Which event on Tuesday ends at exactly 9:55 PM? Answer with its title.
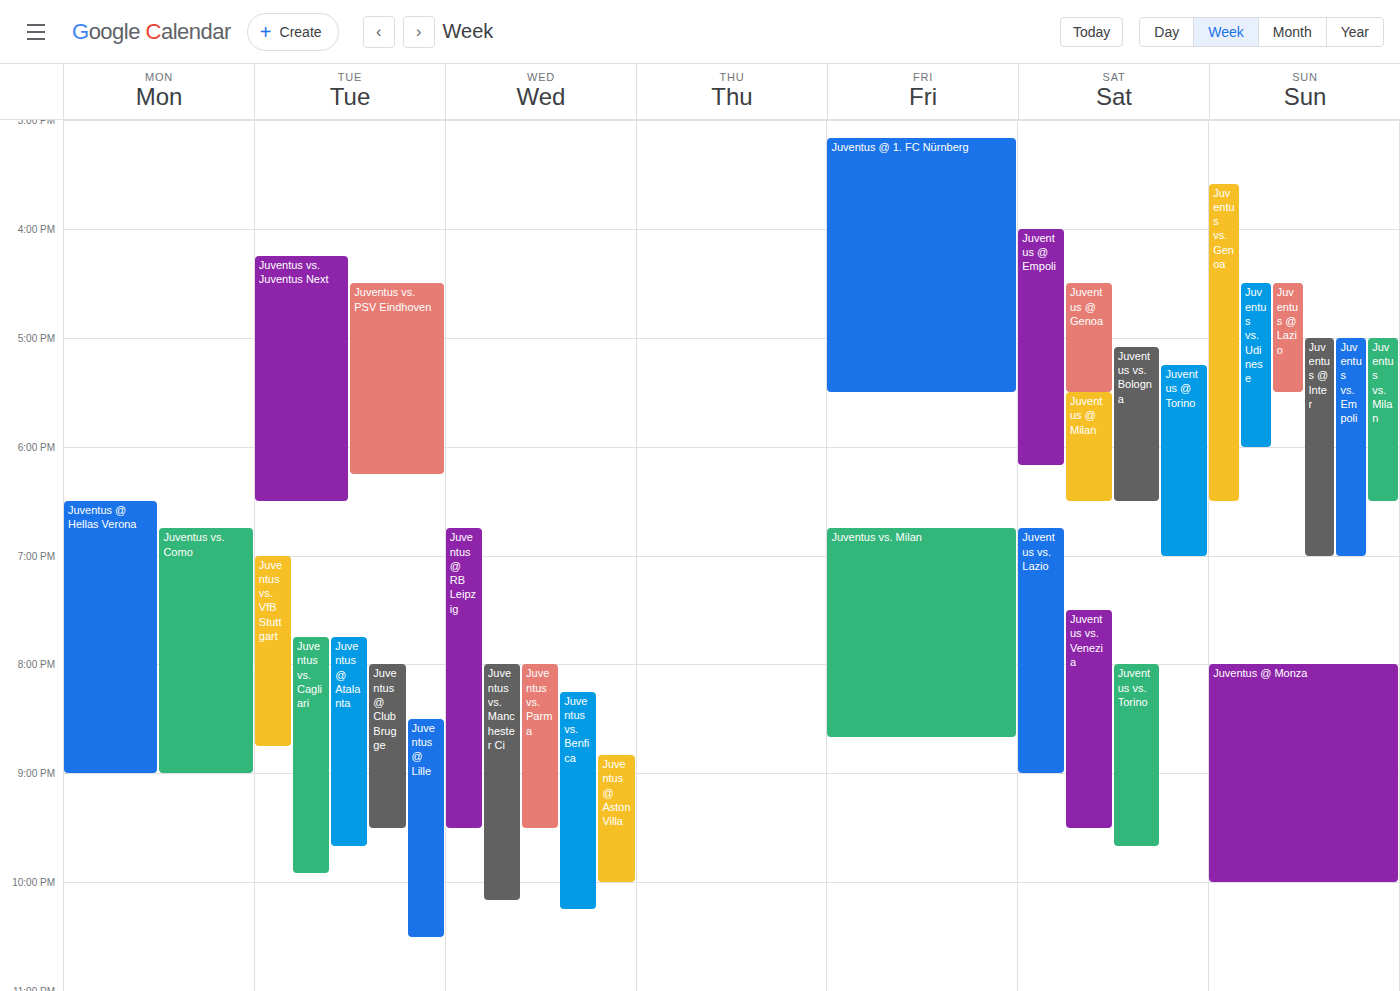
"Juventus vs. Cagliari"